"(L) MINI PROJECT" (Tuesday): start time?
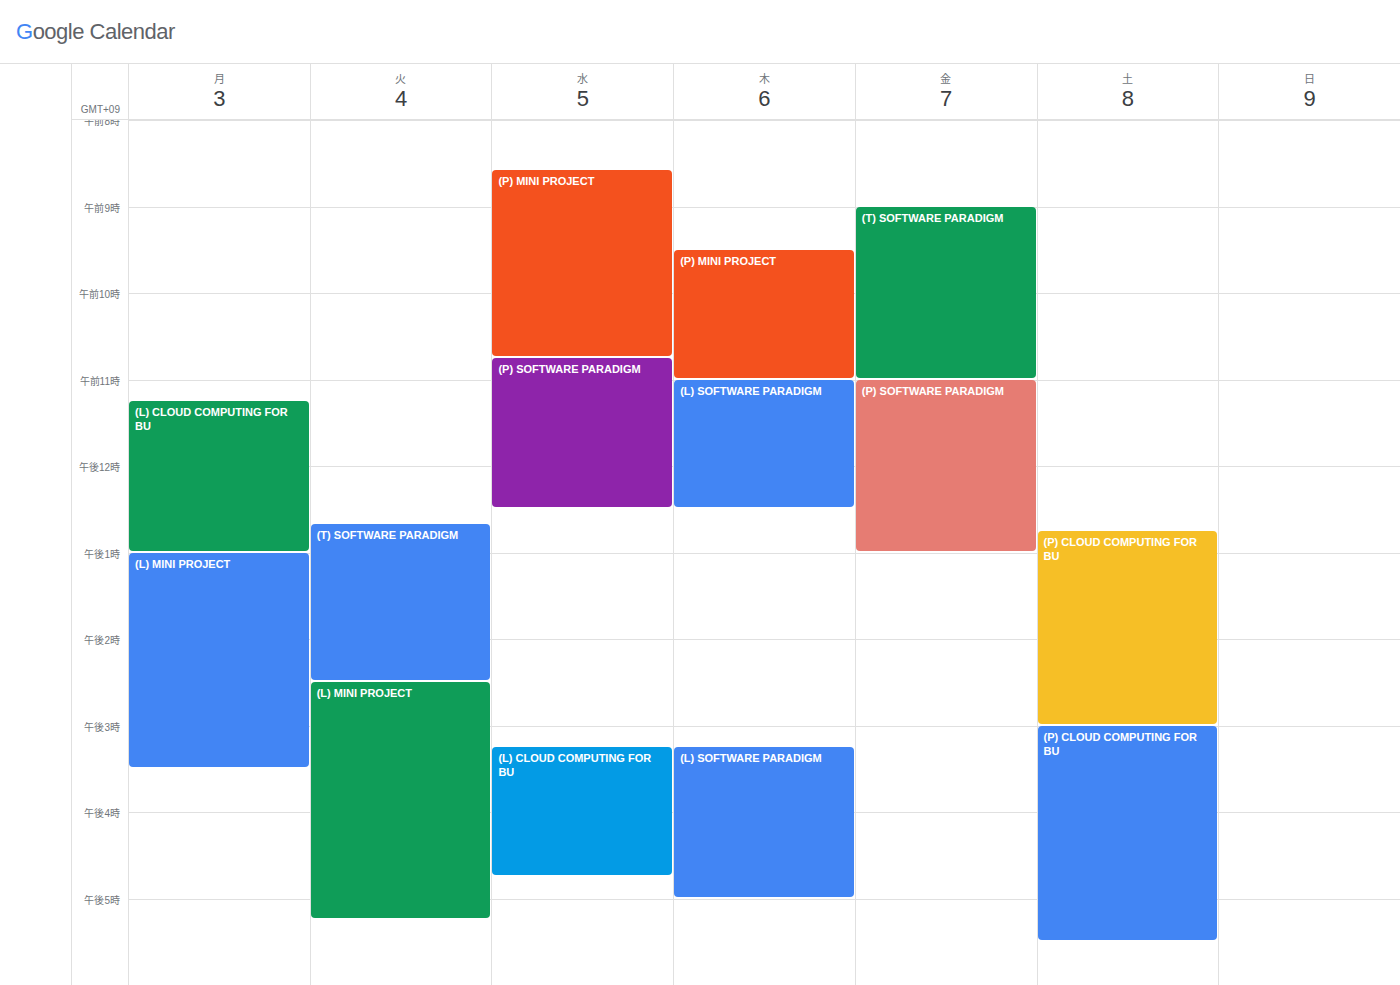
2:30 PM